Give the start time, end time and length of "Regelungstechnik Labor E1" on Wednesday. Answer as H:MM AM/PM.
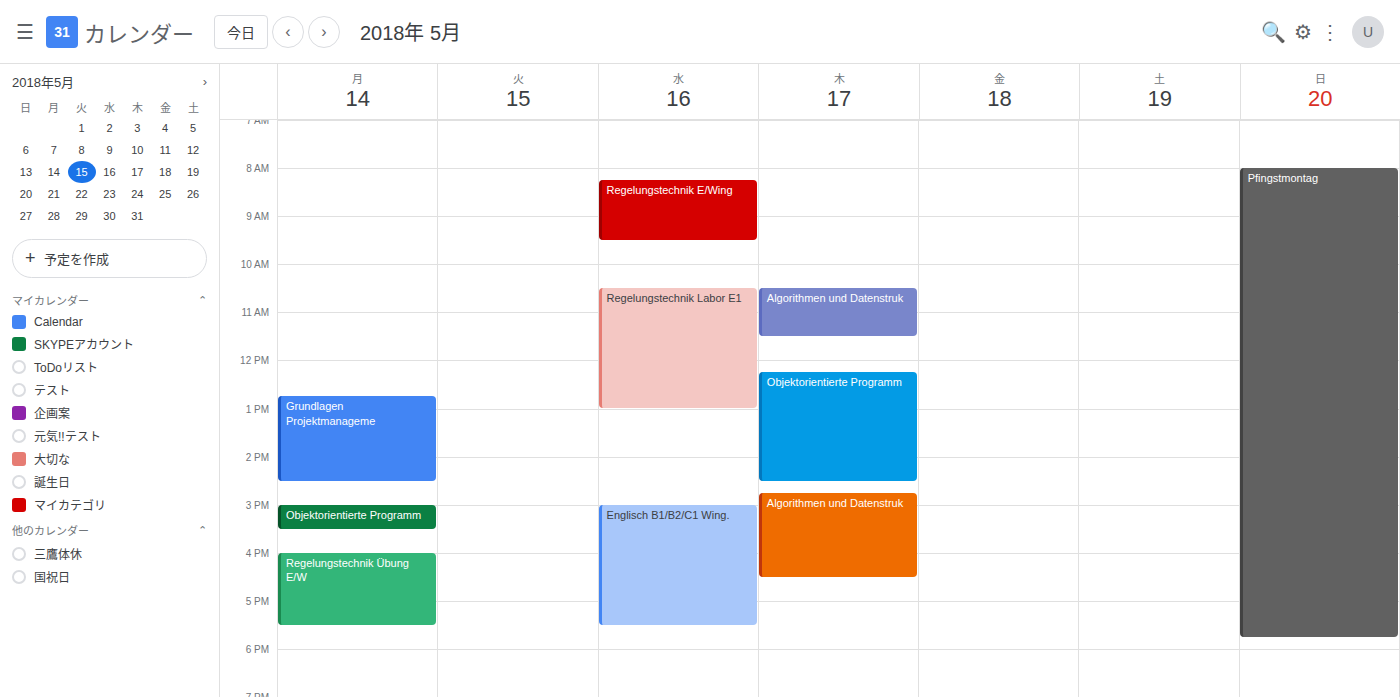
10:30 AM to 1:00 PM, 2 hours 30 minutes